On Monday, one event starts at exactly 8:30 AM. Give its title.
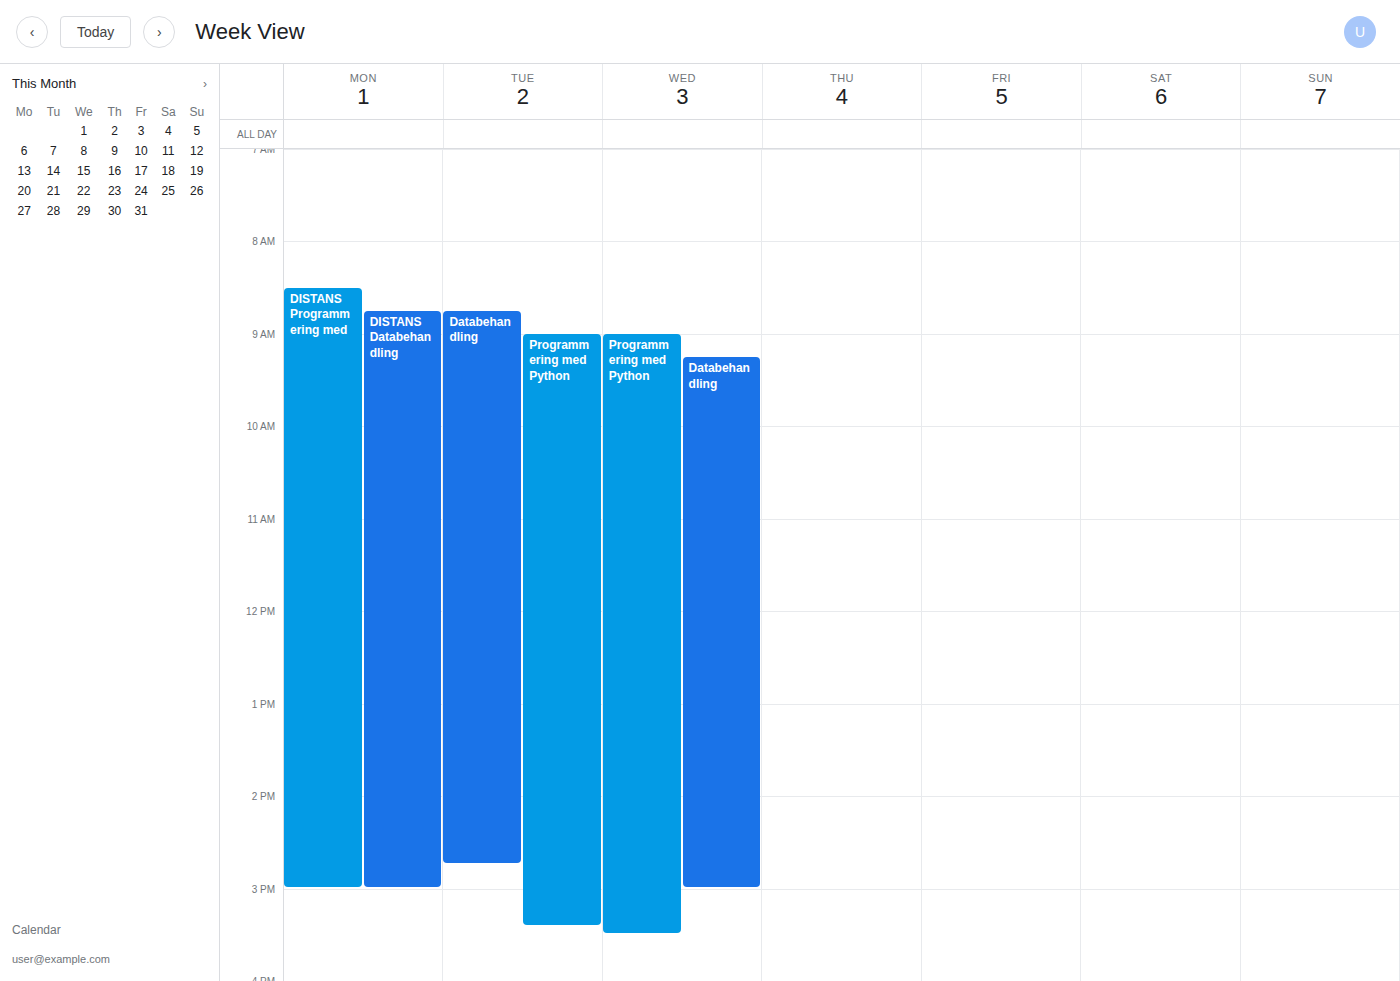
"DISTANS Programmering med"